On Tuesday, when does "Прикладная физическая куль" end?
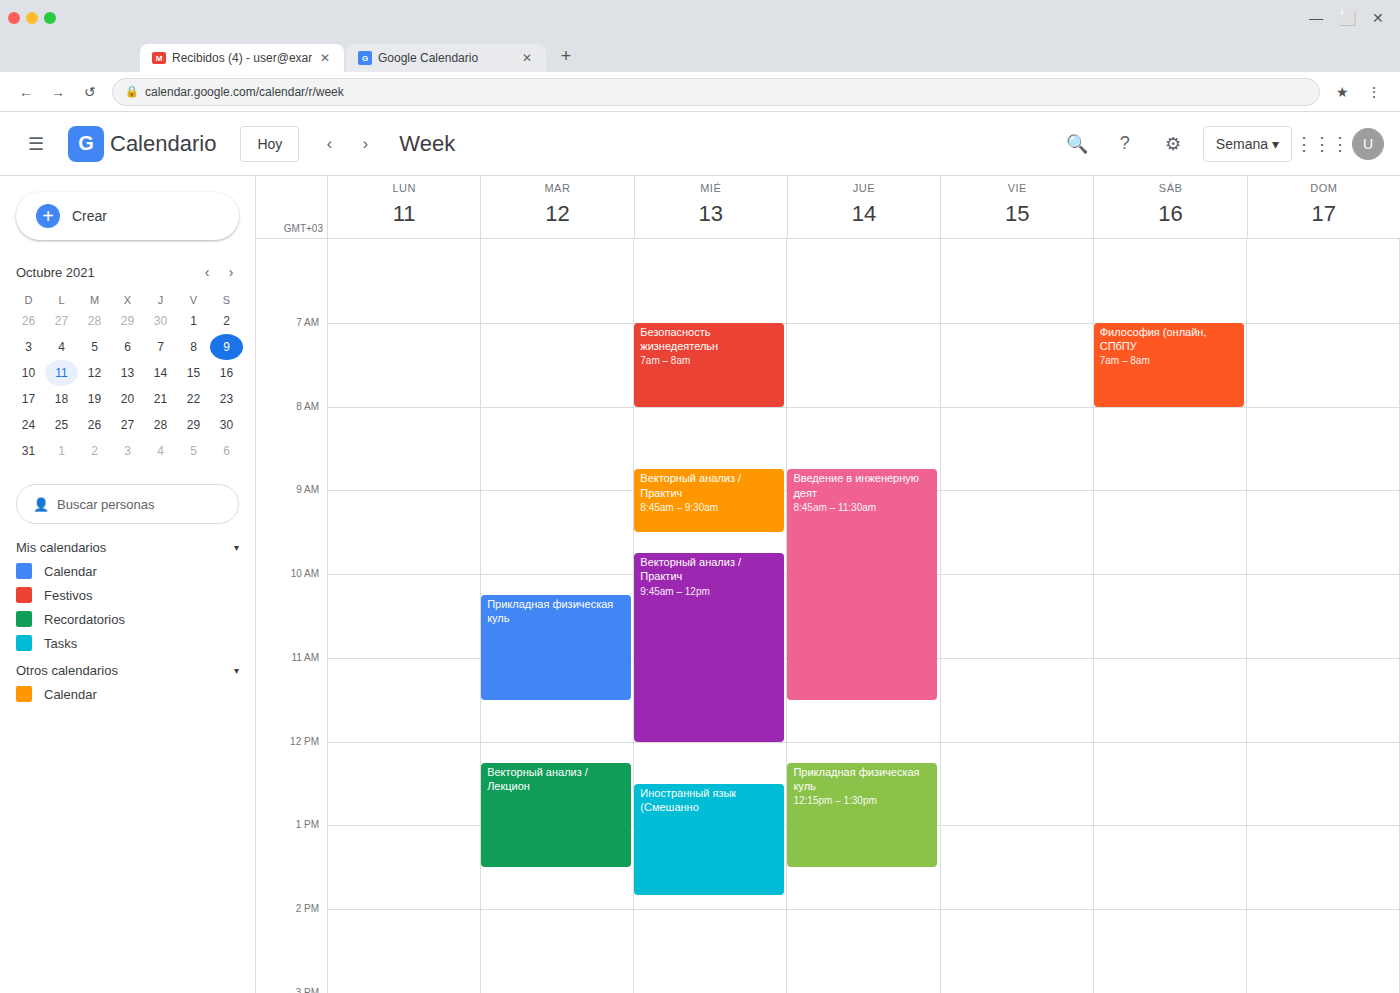
11:30 AM